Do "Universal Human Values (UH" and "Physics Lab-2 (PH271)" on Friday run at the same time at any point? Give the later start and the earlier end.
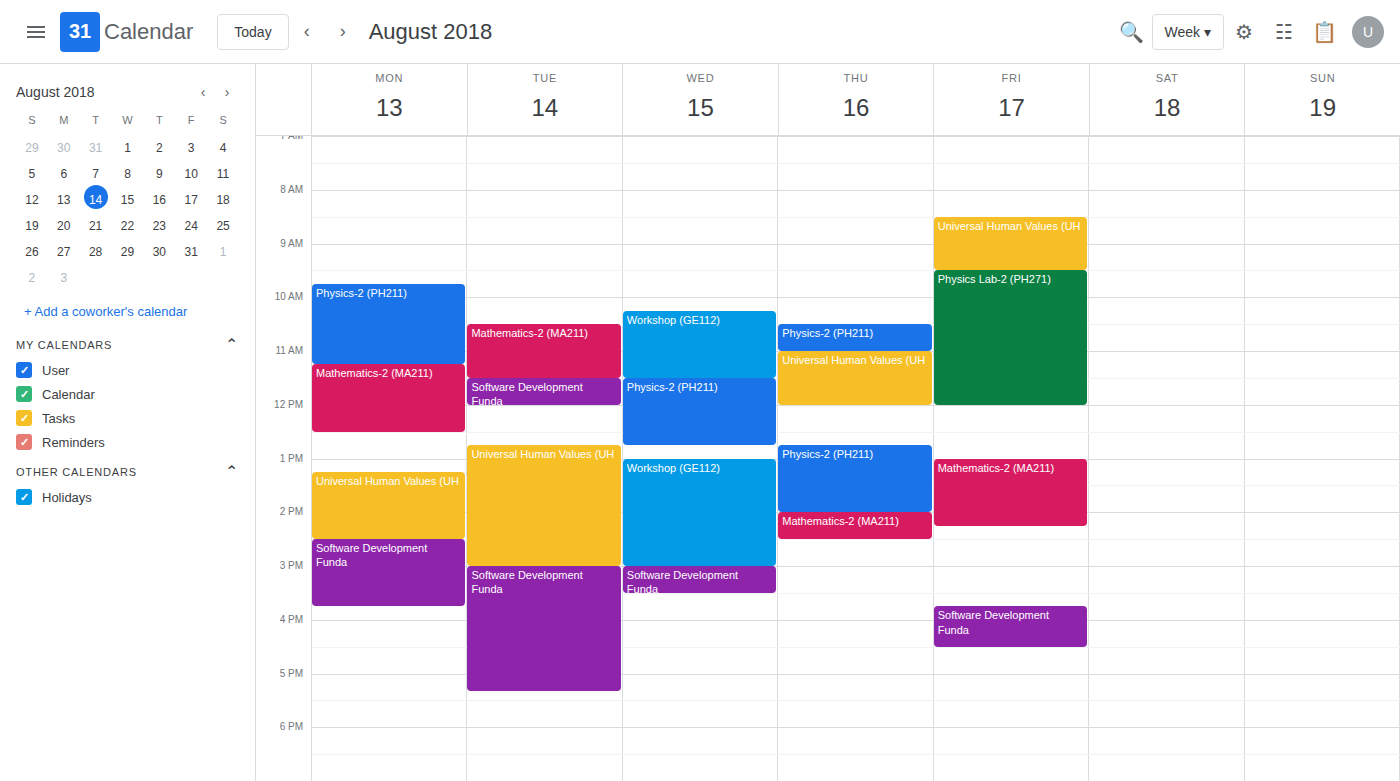
"Universal Human Values (UH" ends at 9:30 AM, exactly when "Physics Lab-2 (PH271)" starts -- they touch but do not overlap.